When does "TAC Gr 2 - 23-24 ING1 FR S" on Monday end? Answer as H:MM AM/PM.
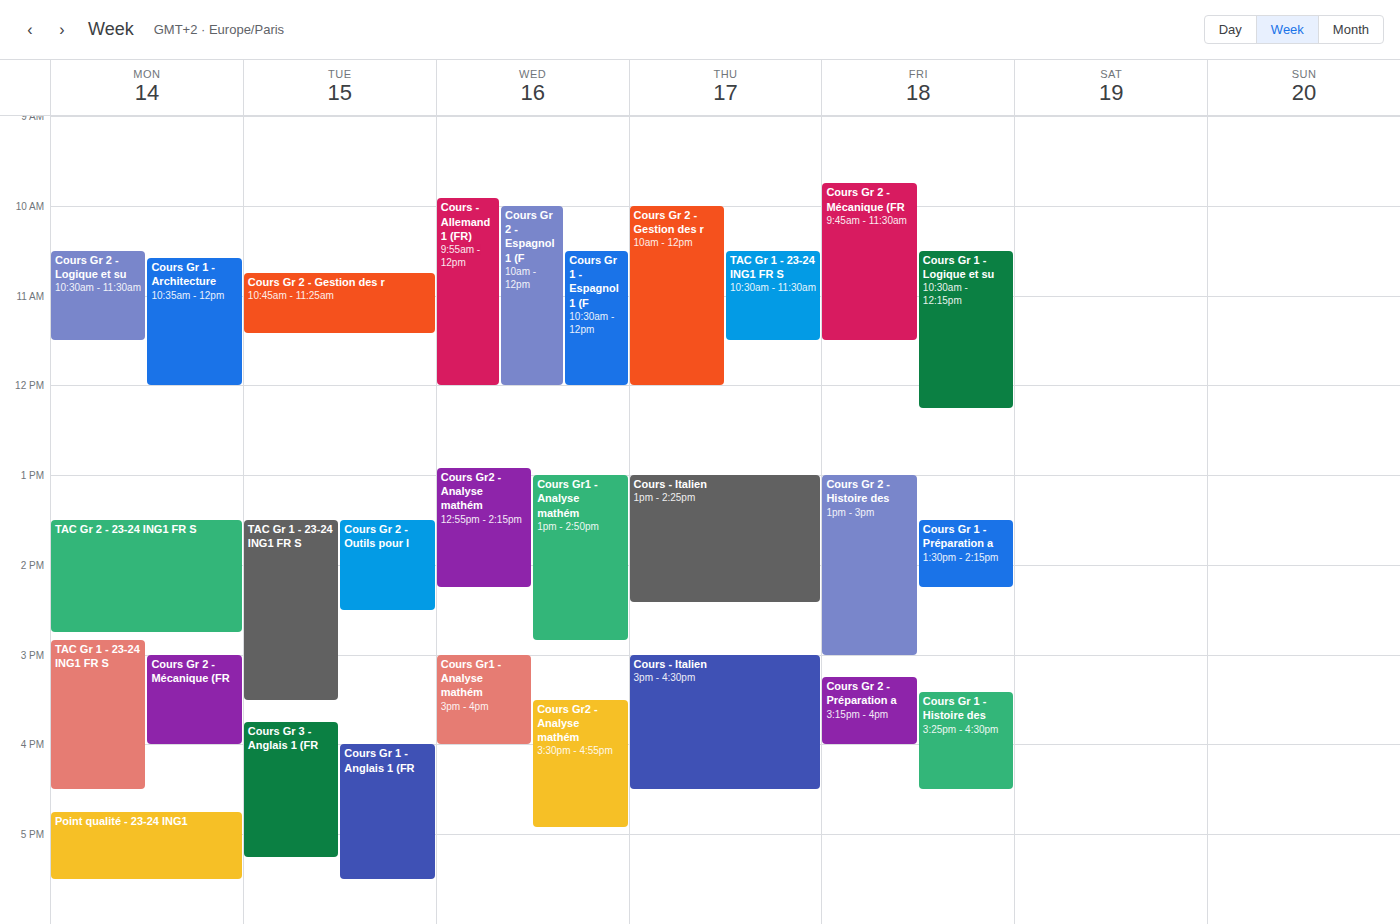
2:45 PM